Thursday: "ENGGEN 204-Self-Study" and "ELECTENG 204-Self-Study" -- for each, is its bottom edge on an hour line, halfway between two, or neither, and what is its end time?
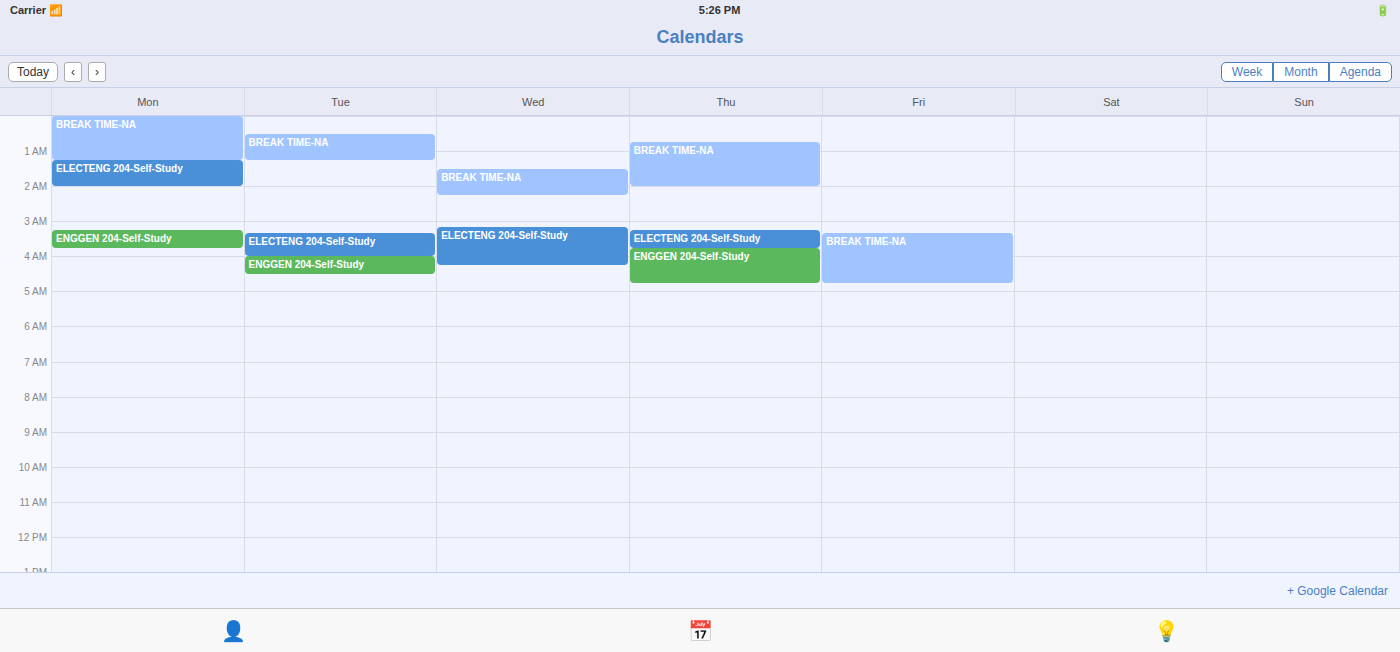
"ENGGEN 204-Self-Study": 4:45 AM, neither: three quarters of the way from the 4 AM line to the 5 AM line. "ELECTENG 204-Self-Study": 3:45 AM, neither: three quarters of the way from the 3 AM line to the 4 AM line.